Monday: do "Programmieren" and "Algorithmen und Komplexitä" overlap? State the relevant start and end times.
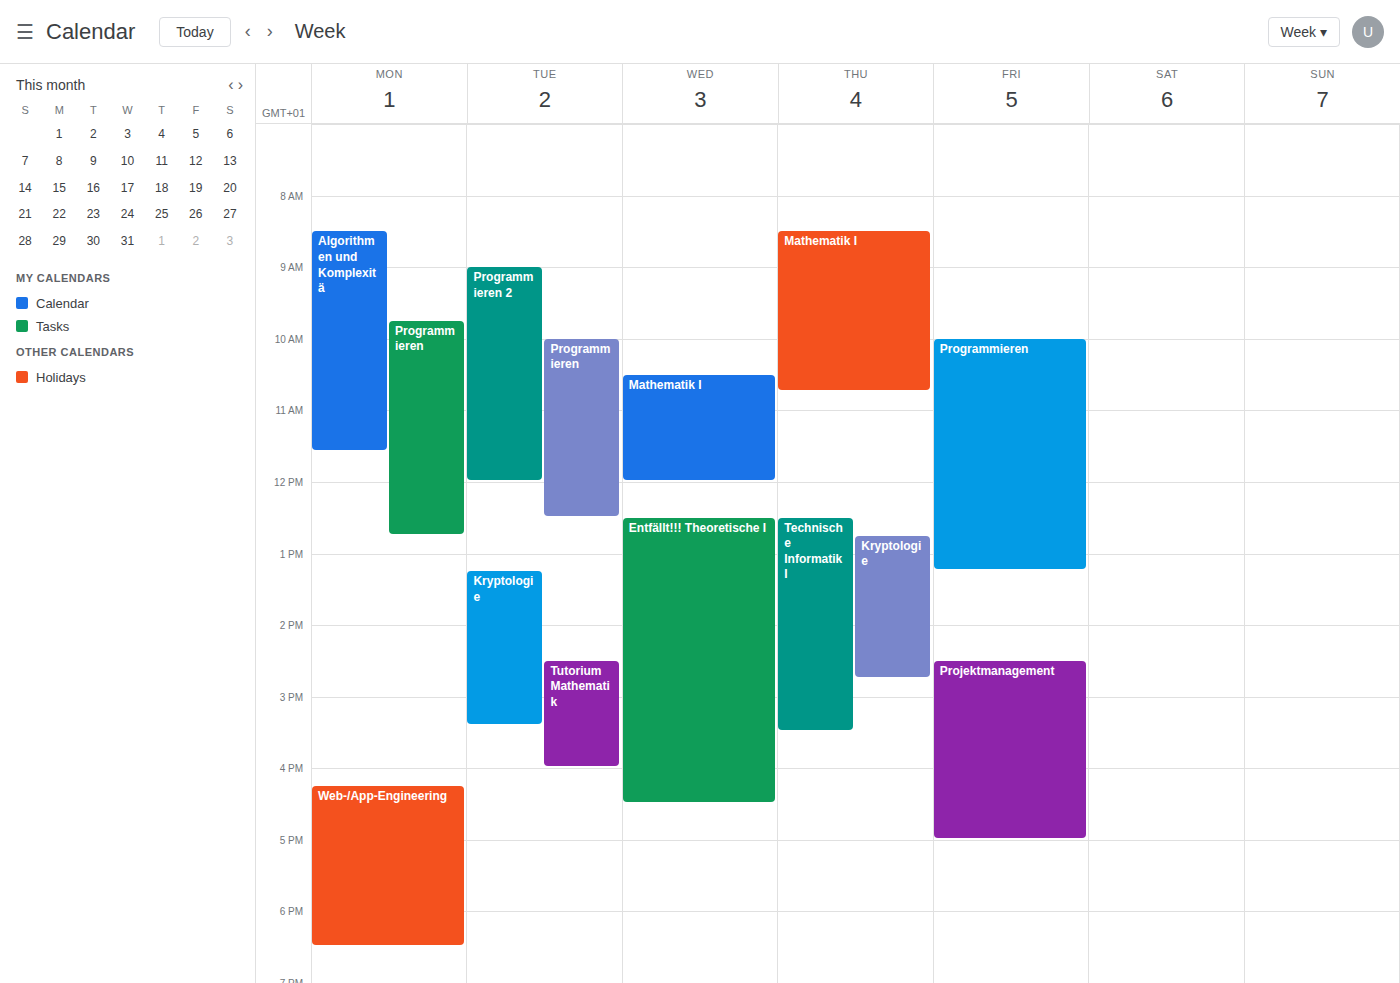
"Programmieren" starts at 9:45 AM, before "Algorithmen und Komplexitä" ends at 11:35 AM -- they overlap.